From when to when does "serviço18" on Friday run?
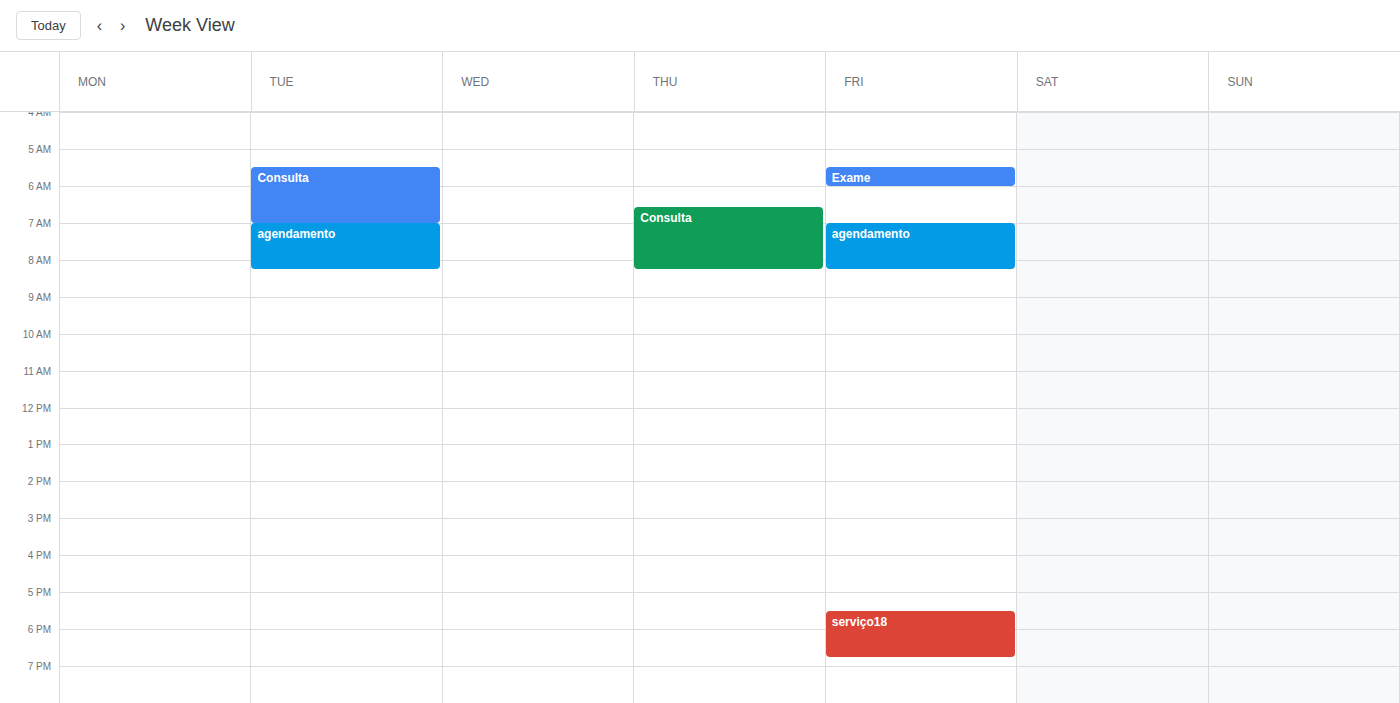
5:30 PM to 6:45 PM